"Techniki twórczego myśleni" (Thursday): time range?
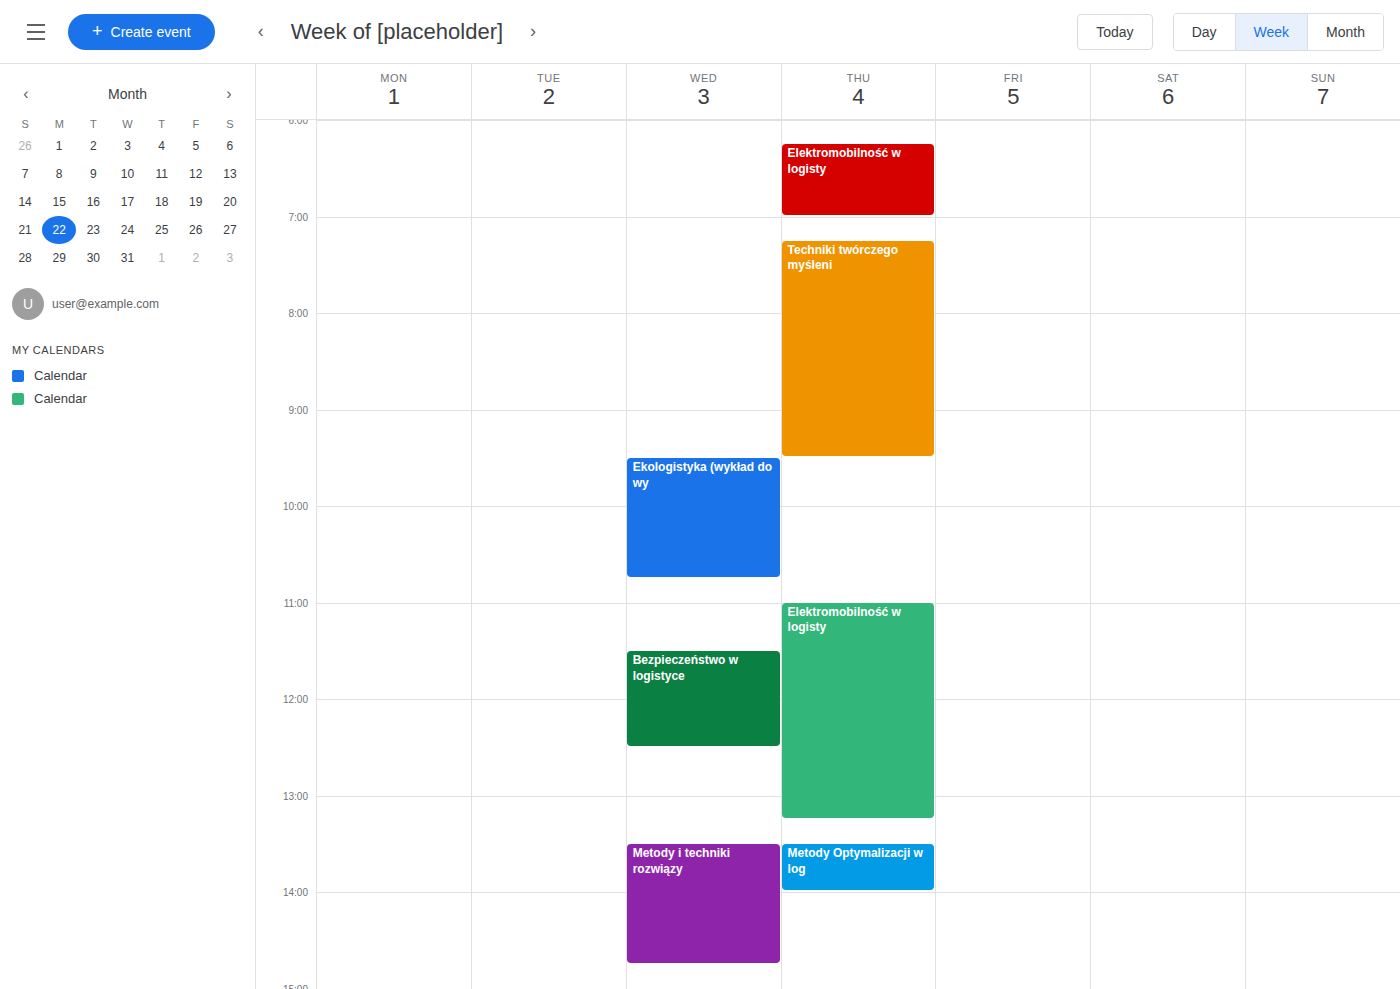
7:15 AM to 9:30 AM